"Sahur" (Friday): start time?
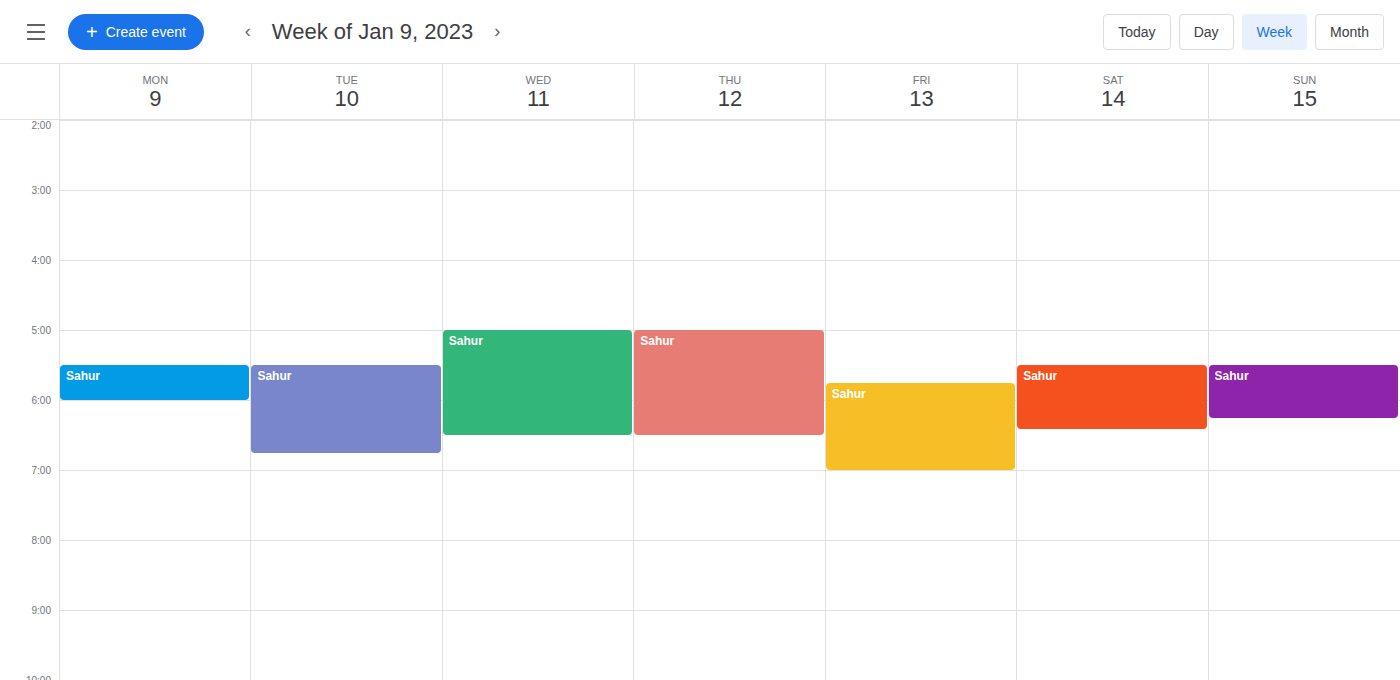
5:45 AM